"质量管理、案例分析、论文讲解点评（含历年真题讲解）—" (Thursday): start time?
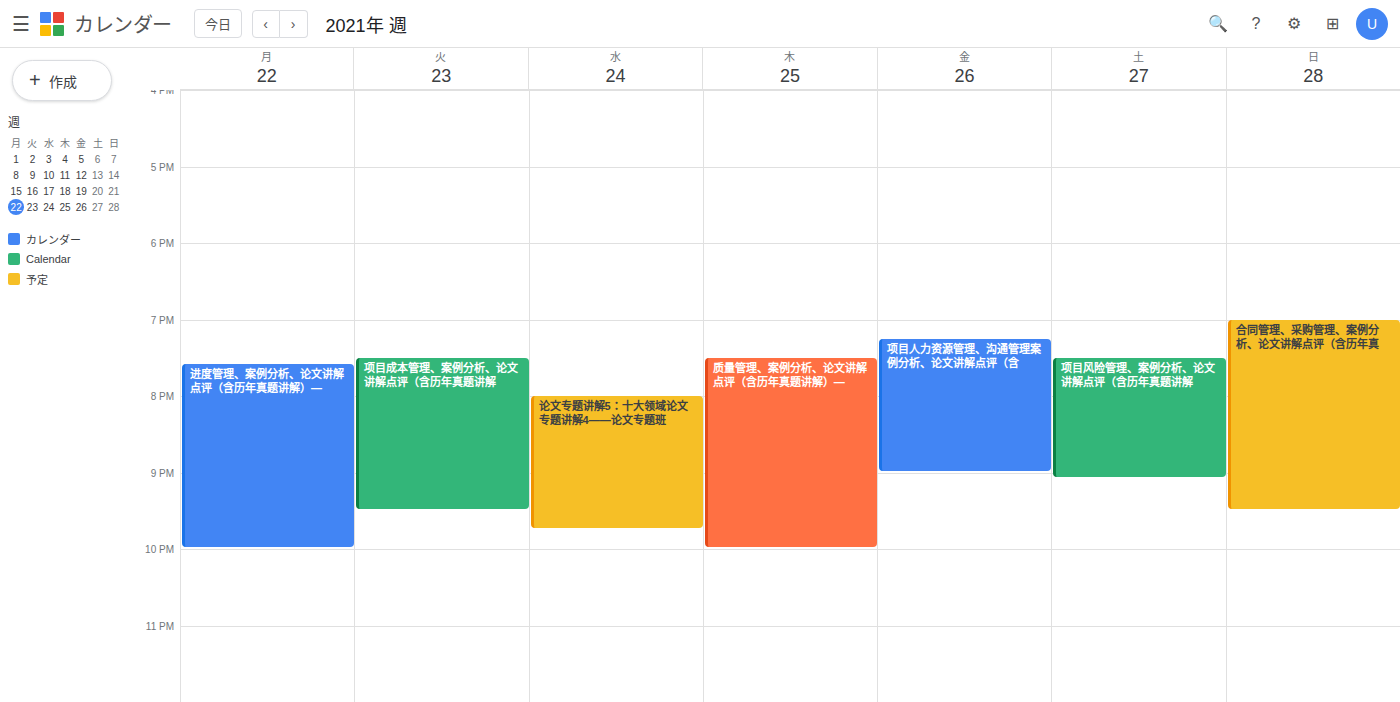
7:30 PM